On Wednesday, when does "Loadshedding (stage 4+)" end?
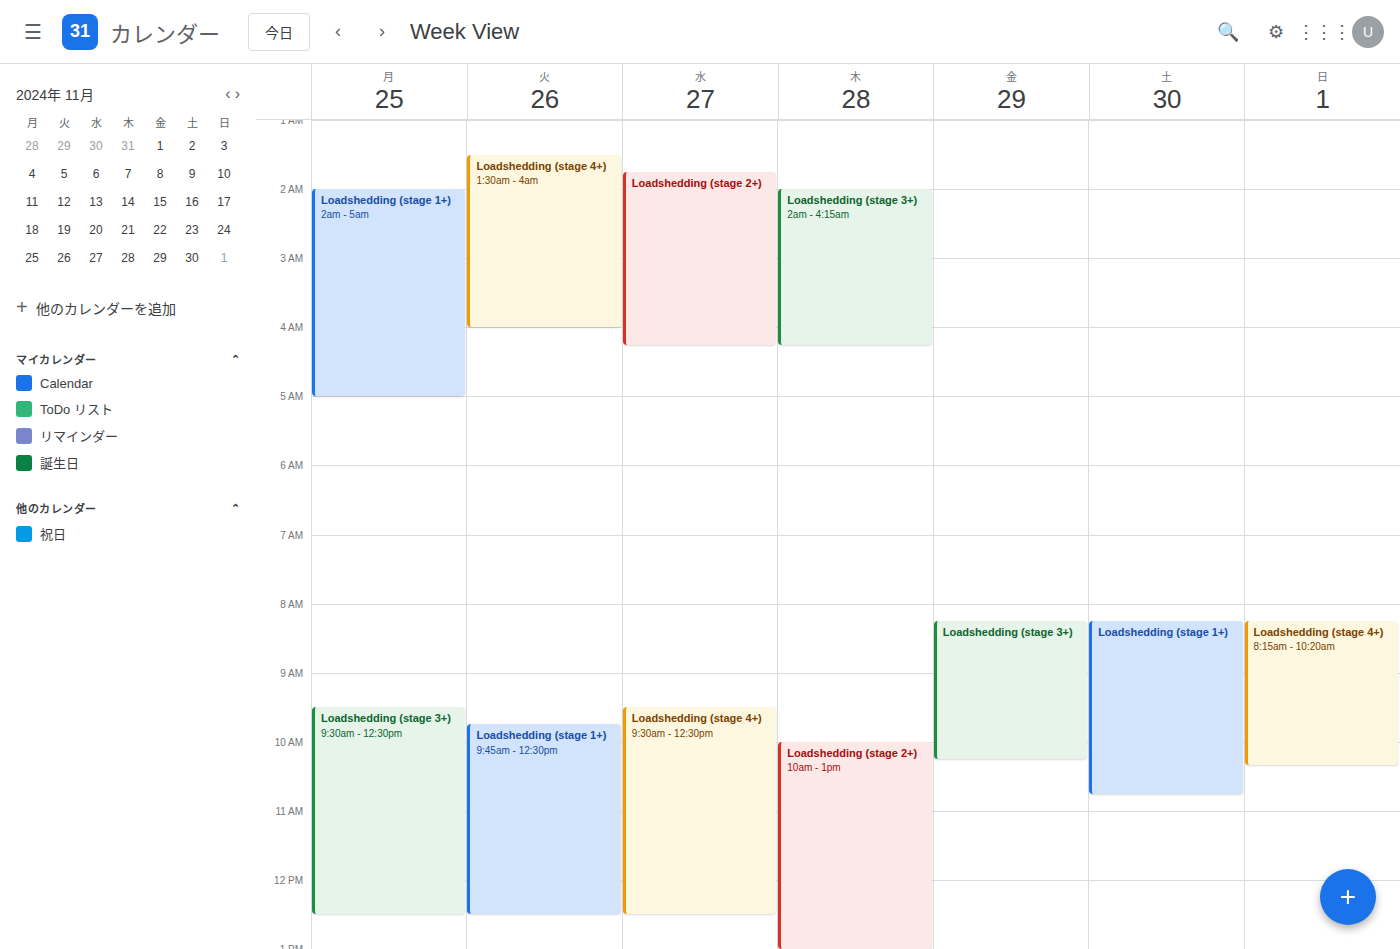
12:30 PM